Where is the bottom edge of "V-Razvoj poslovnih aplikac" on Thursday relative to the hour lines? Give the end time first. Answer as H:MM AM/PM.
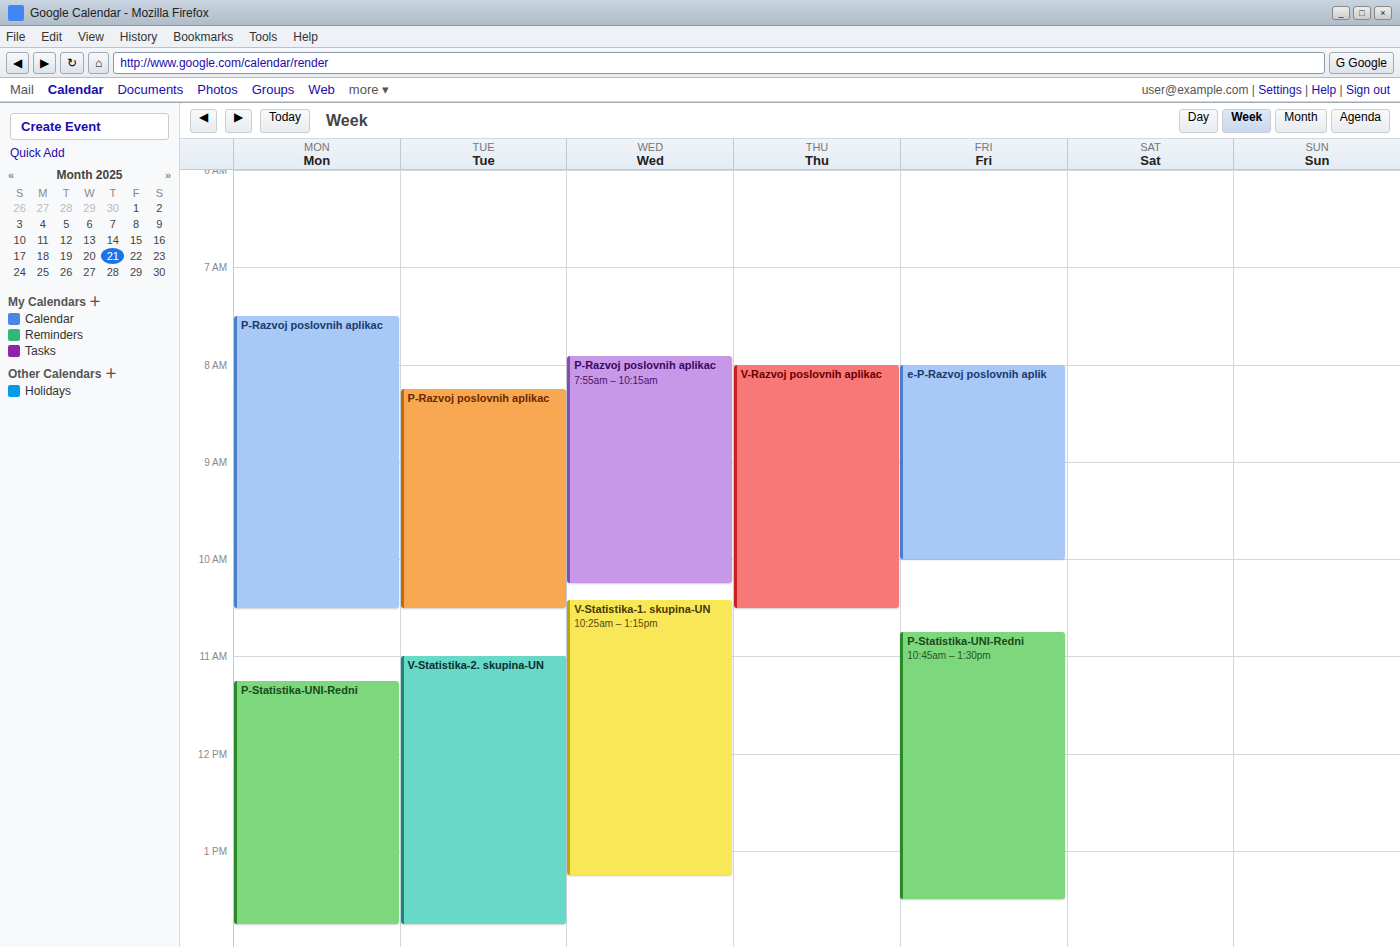
10:30 AM -- halfway between the 10 AM and 11 AM lines.